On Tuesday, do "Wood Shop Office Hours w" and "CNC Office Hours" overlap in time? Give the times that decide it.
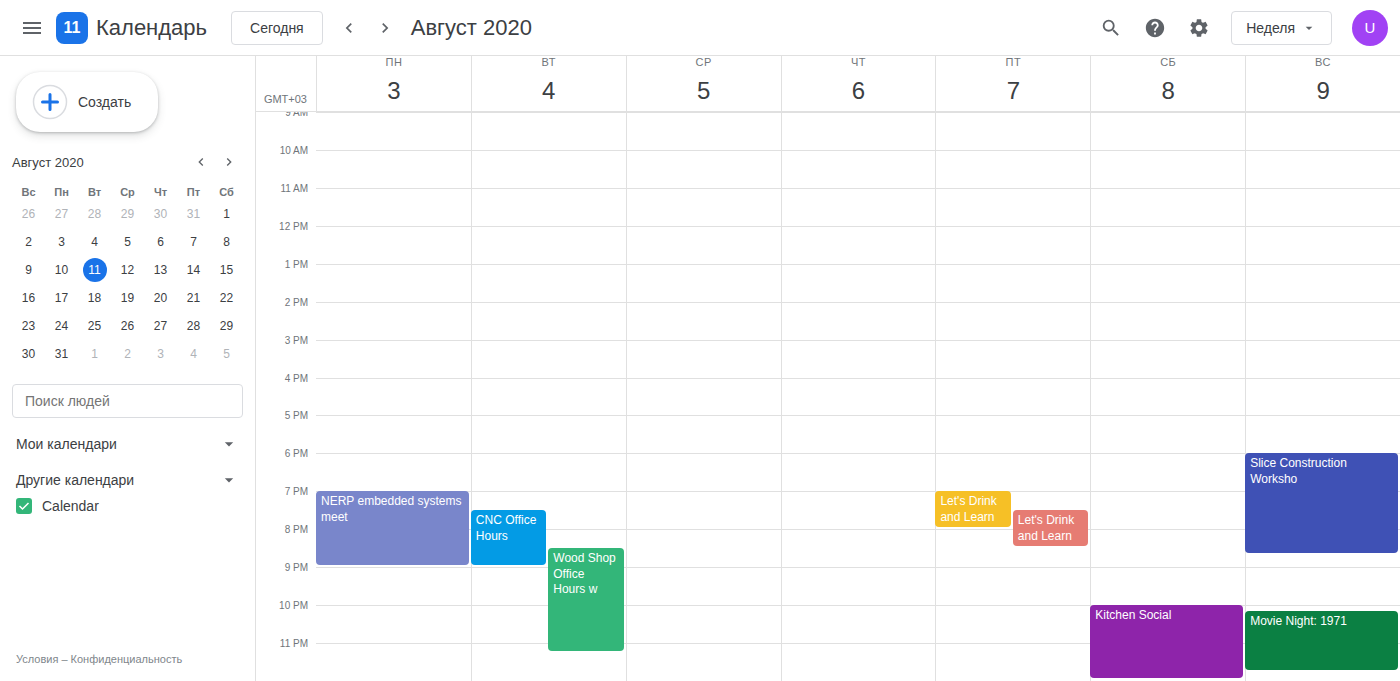
"Wood Shop Office Hours w" starts at 8:30 PM, before "CNC Office Hours" ends at 9:00 PM -- they overlap.